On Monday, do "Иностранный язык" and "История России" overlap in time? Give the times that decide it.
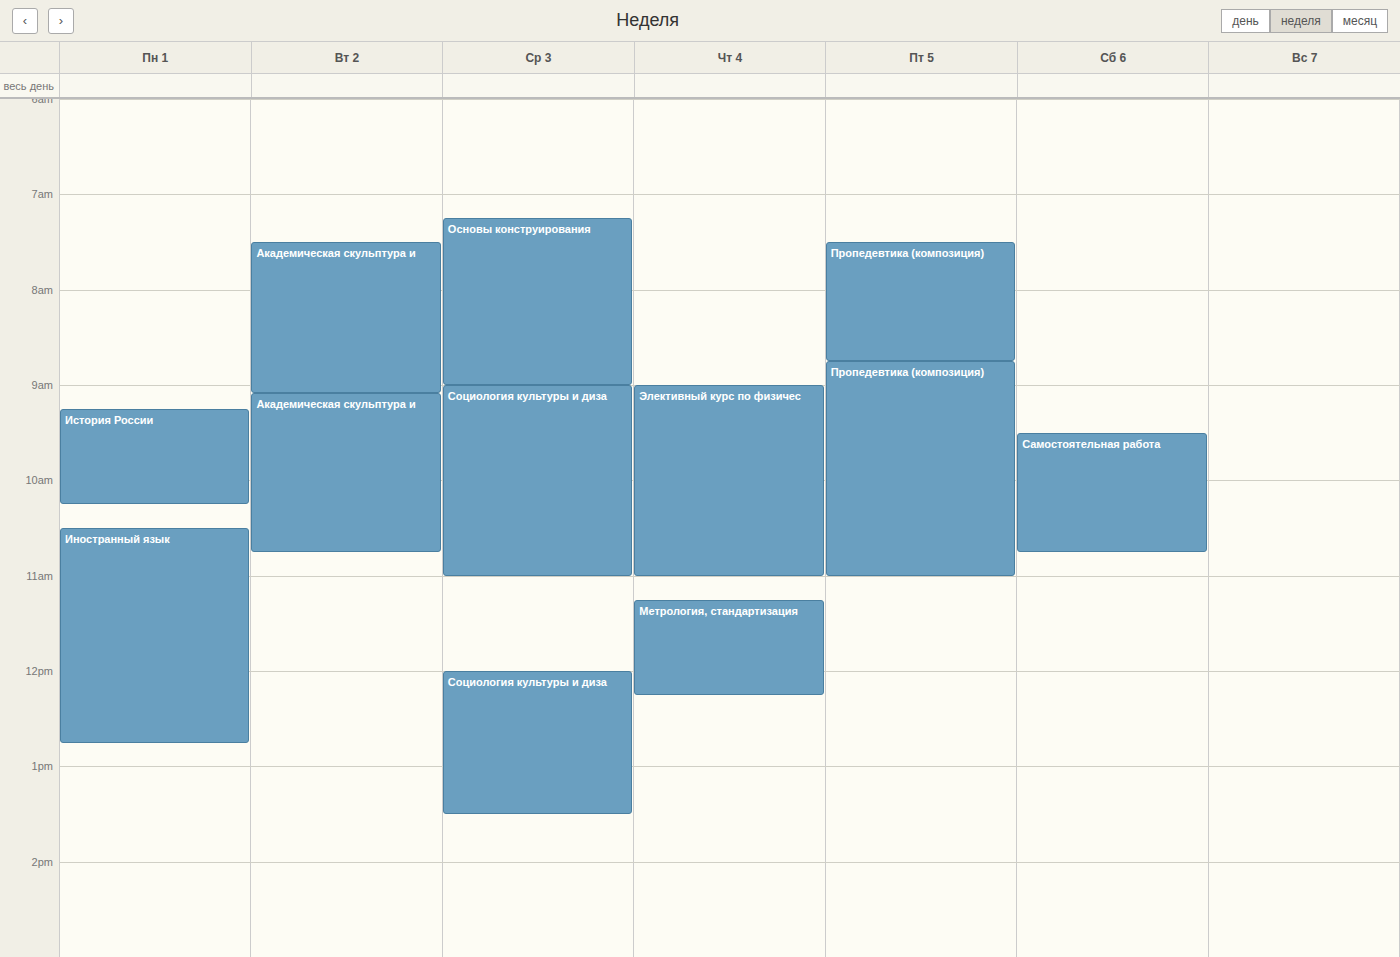
"История России" ends at 10:15 AM and "Иностранный язык" starts at 10:30 AM -- no overlap.